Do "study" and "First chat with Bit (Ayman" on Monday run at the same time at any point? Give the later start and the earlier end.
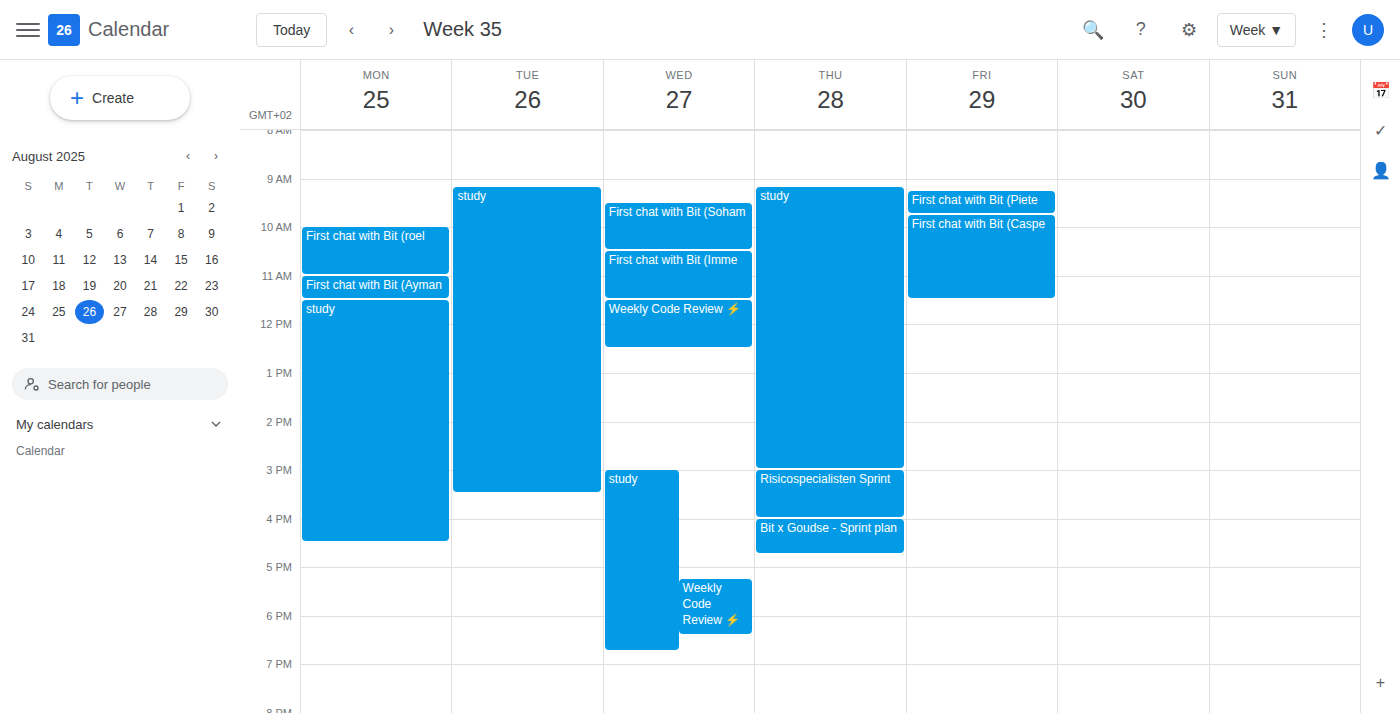
"First chat with Bit (Ayman" ends at 11:30, exactly when "study" starts -- they touch but do not overlap.